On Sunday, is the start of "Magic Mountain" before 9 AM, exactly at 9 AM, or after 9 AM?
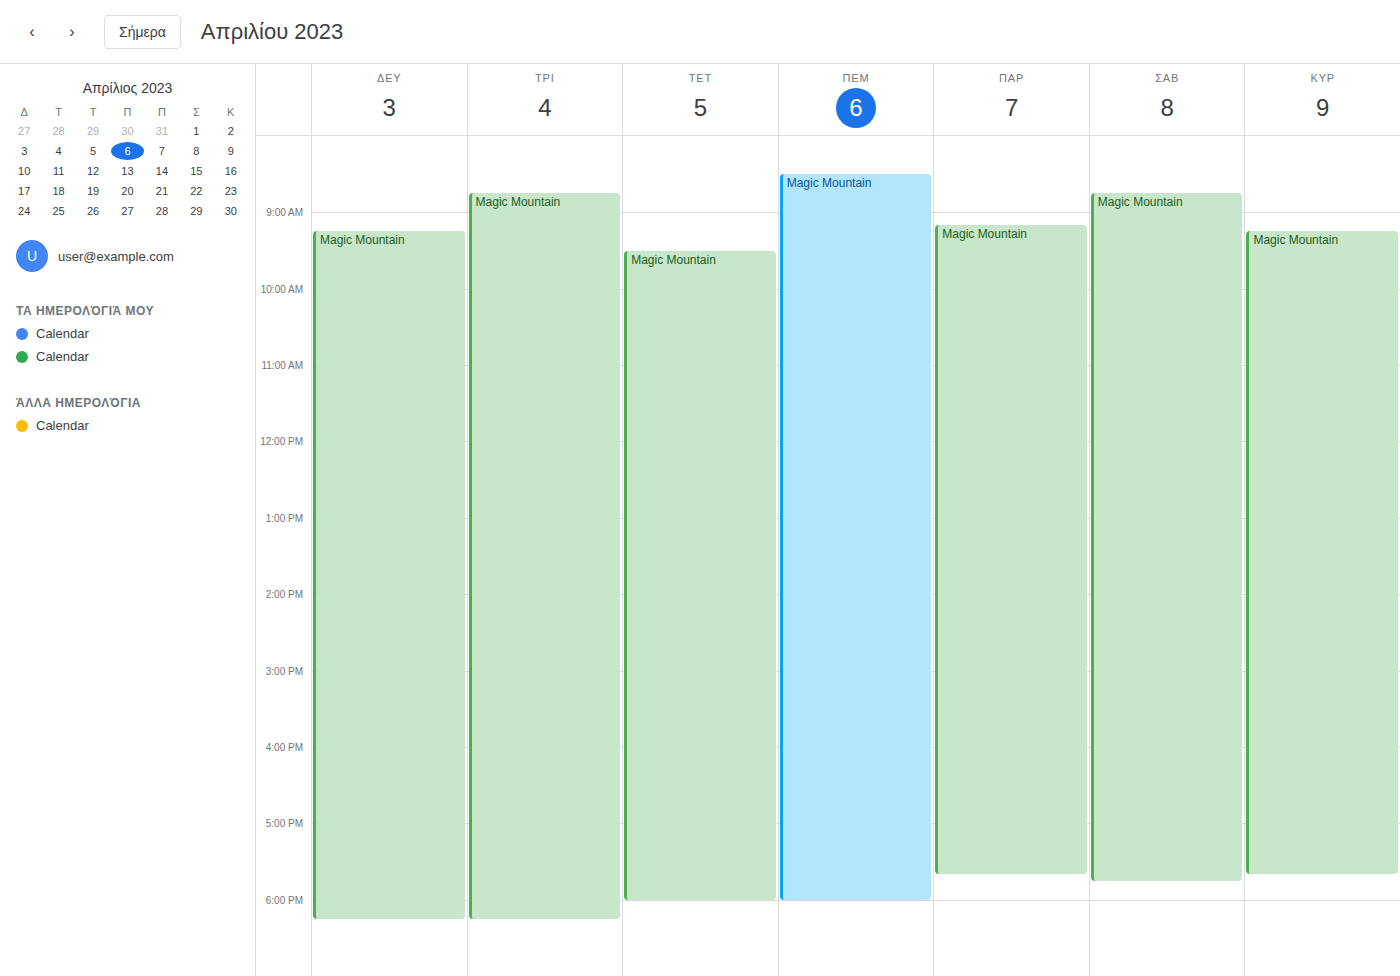
9:15 AM -- after 9 AM, 15 minutes below the 9 AM line.